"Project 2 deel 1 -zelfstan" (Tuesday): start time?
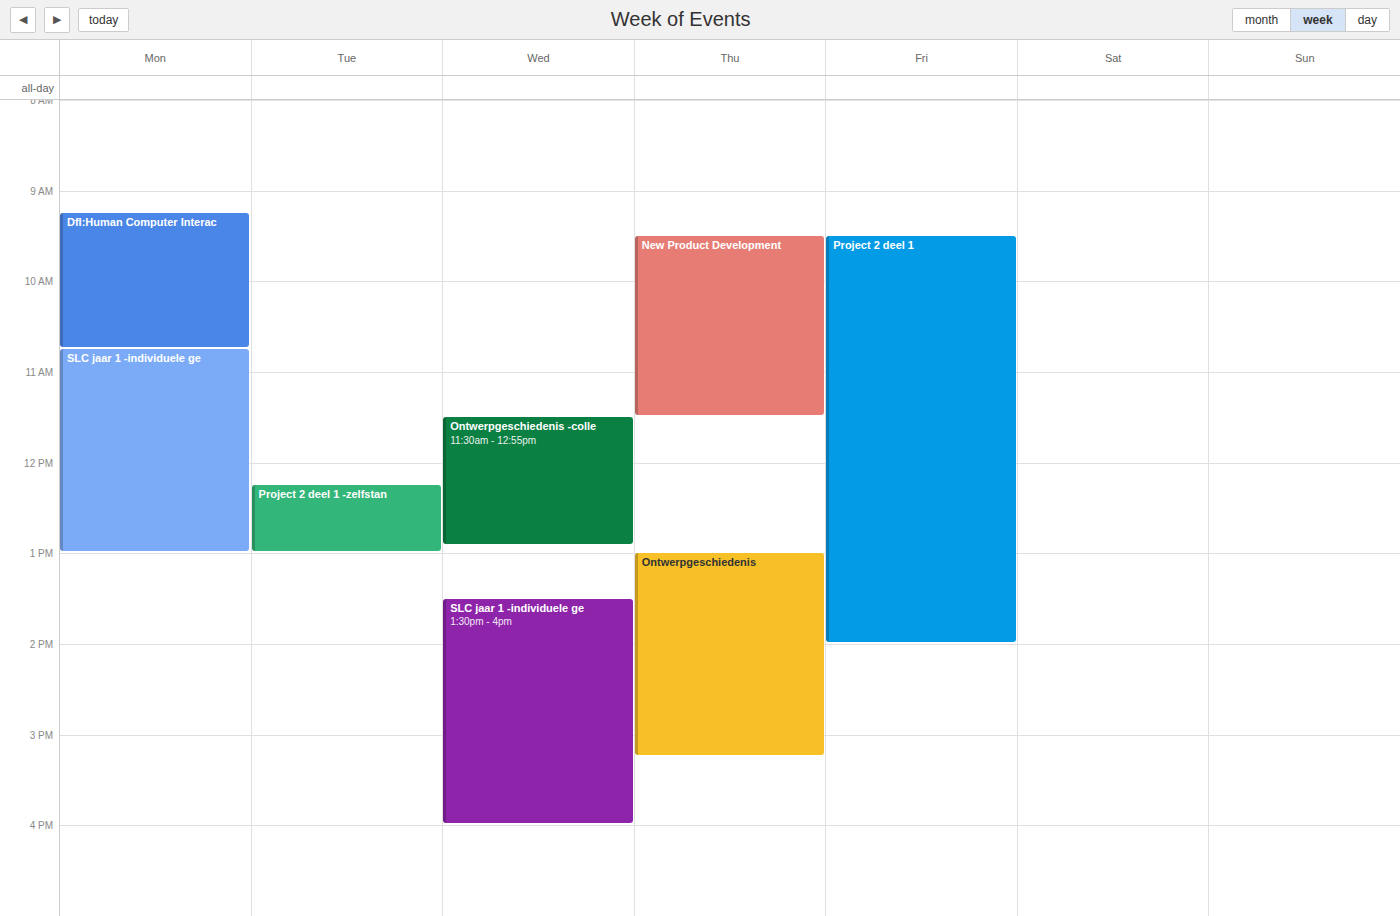
12:15